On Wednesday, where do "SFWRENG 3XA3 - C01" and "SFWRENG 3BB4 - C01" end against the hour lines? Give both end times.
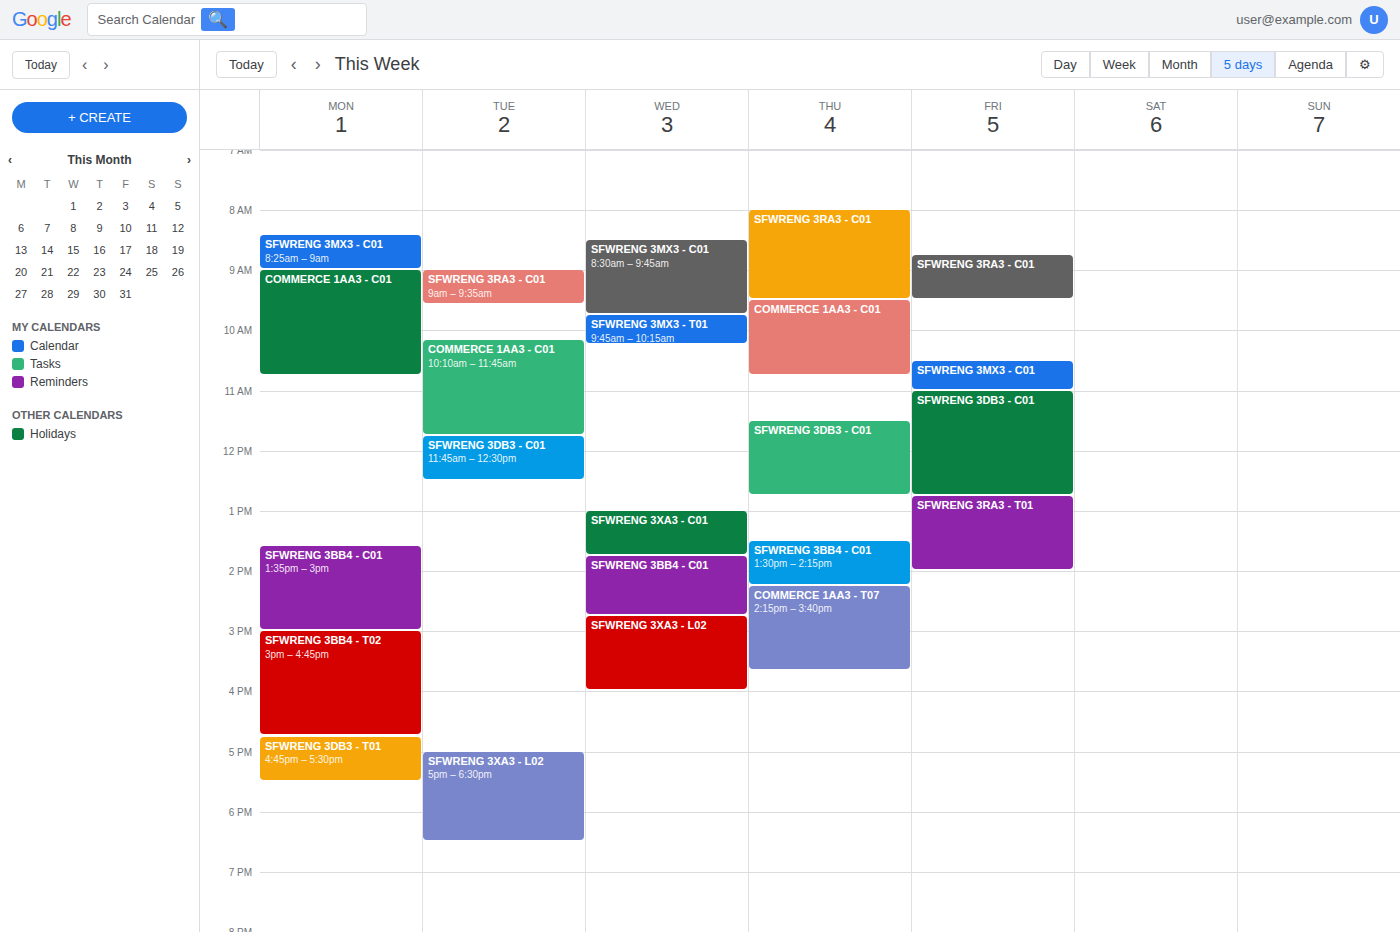
"SFWRENG 3XA3 - C01": 1:45 PM, neither: three quarters of the way from the 1 PM line to the 2 PM line. "SFWRENG 3BB4 - C01": 2:45 PM, neither: three quarters of the way from the 2 PM line to the 3 PM line.